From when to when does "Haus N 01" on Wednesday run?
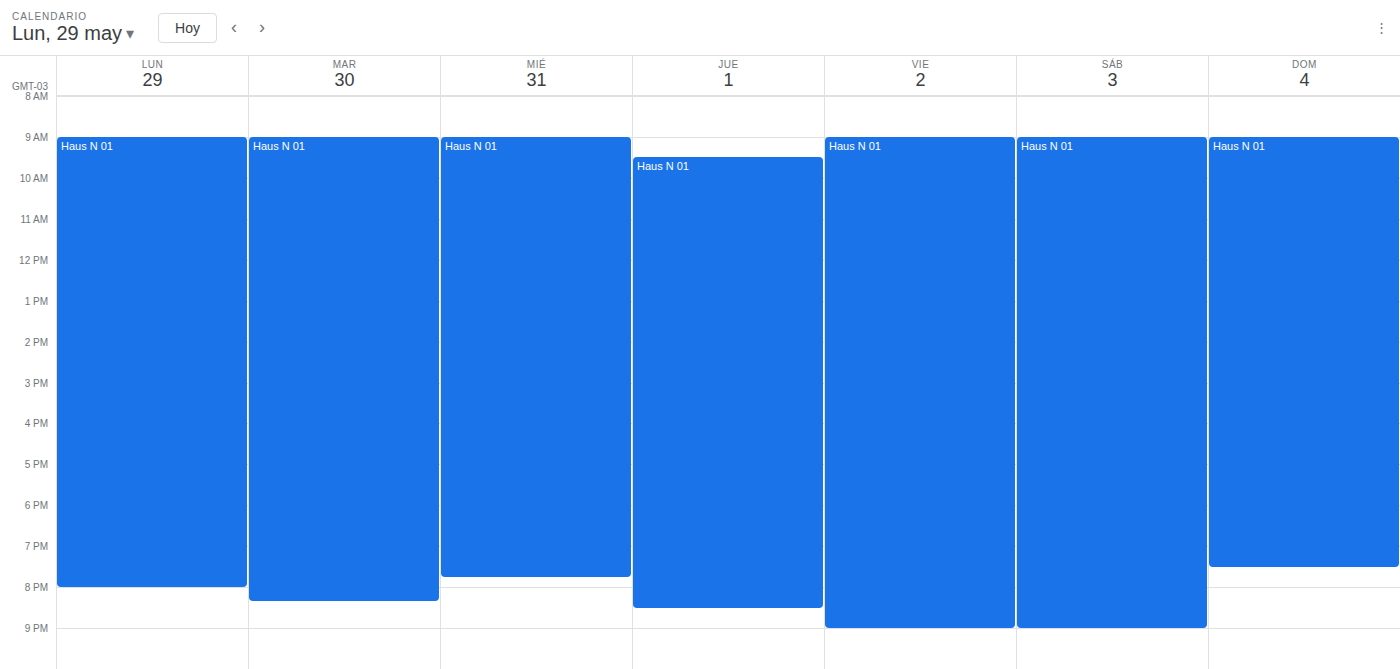
9:00 AM to 7:45 PM